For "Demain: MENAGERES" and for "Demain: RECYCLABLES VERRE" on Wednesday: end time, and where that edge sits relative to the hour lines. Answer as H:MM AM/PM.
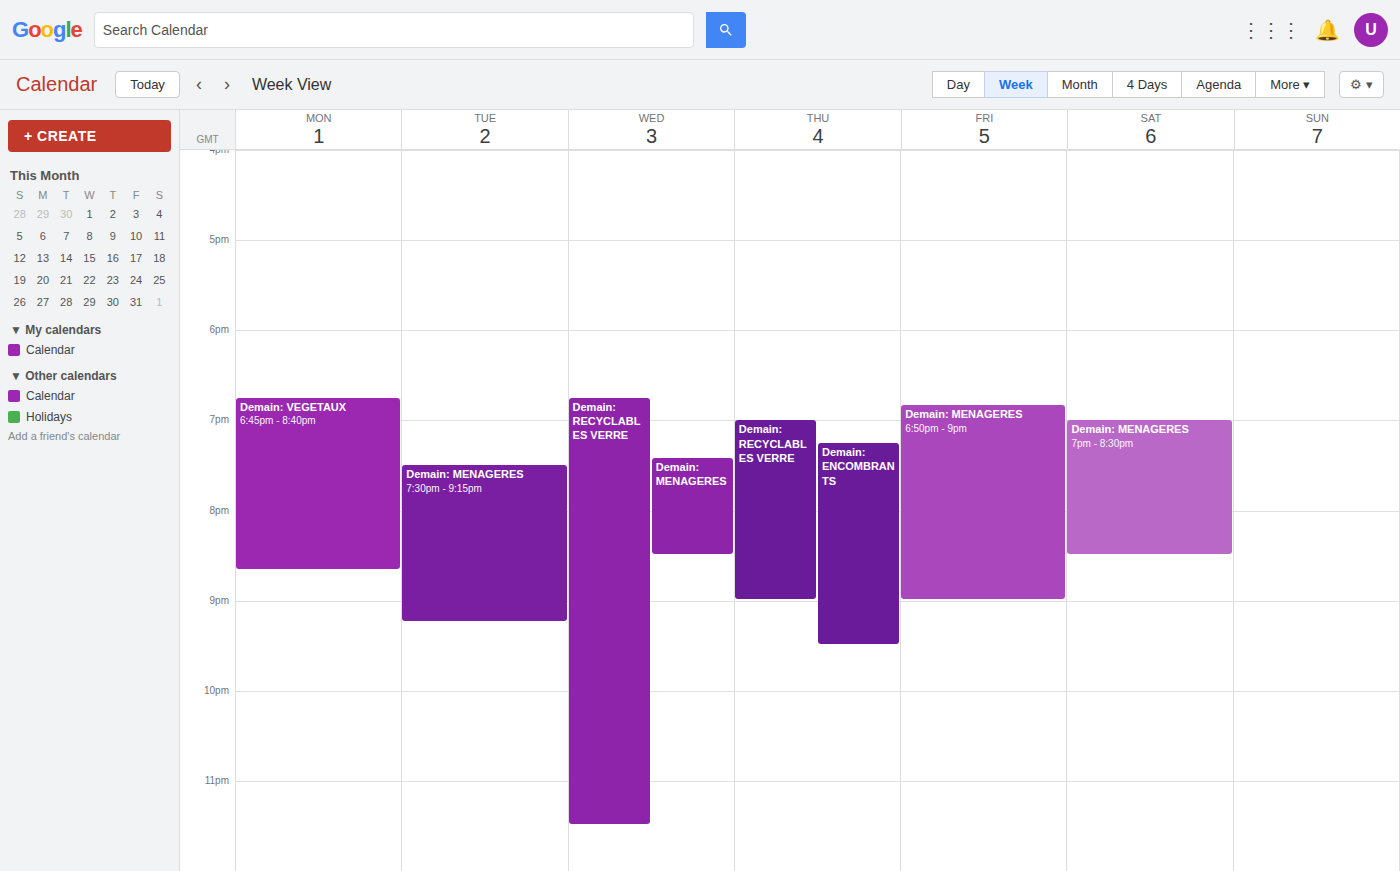
"Demain: MENAGERES": 8:30 PM, halfway between the 8 PM and 9 PM lines. "Demain: RECYCLABLES VERRE": 11:30 PM, halfway between the 11 PM and 12 AM lines.